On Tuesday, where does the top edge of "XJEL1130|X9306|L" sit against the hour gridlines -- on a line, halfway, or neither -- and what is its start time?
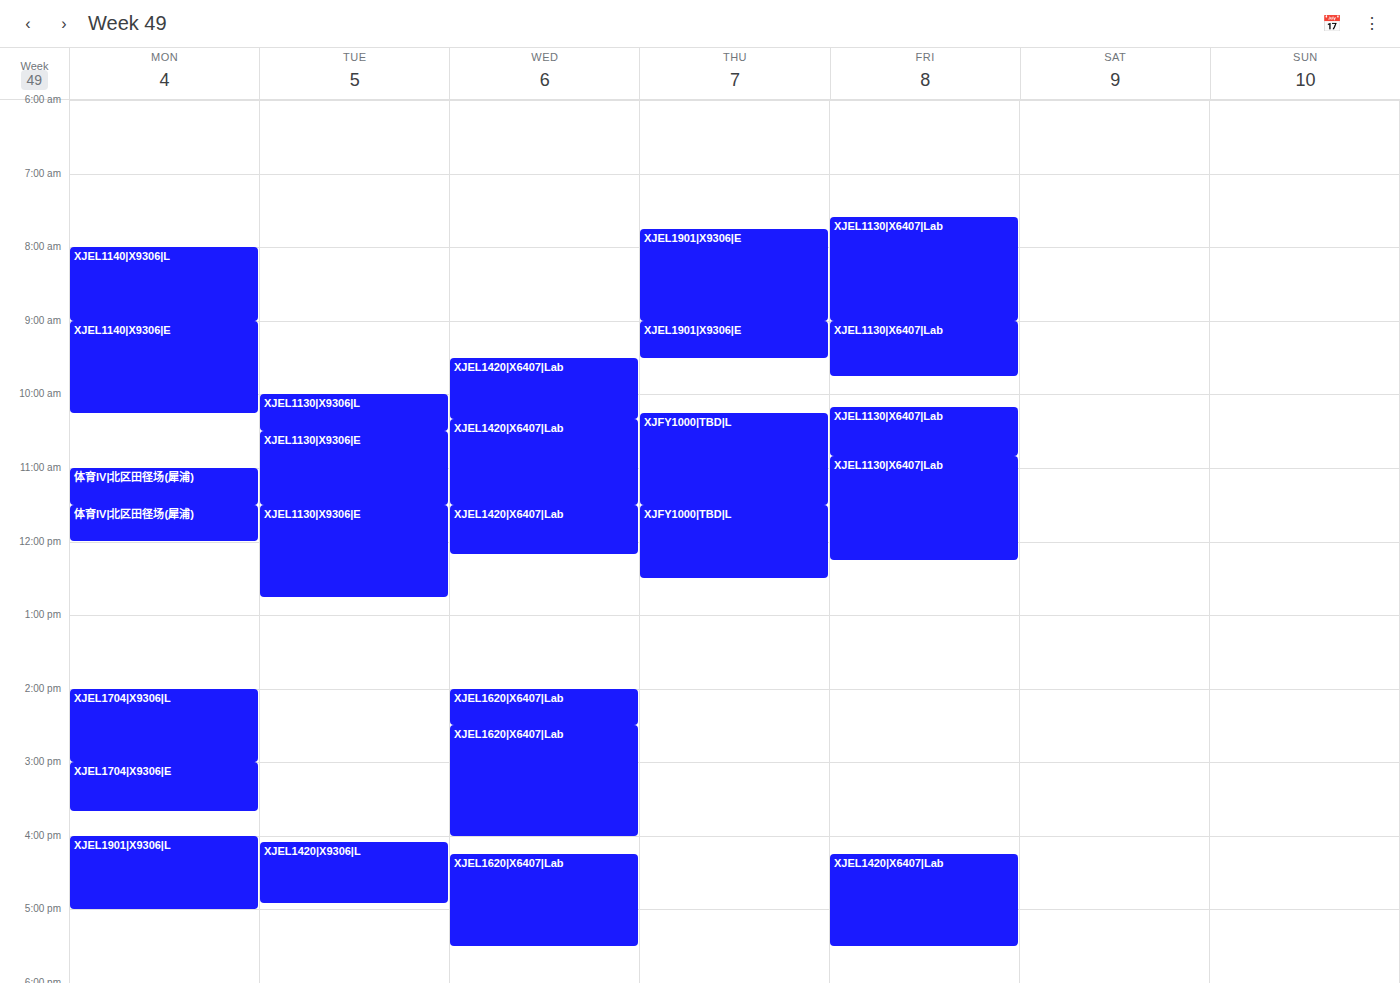
10:00 AM -- exactly on the 10 AM line.